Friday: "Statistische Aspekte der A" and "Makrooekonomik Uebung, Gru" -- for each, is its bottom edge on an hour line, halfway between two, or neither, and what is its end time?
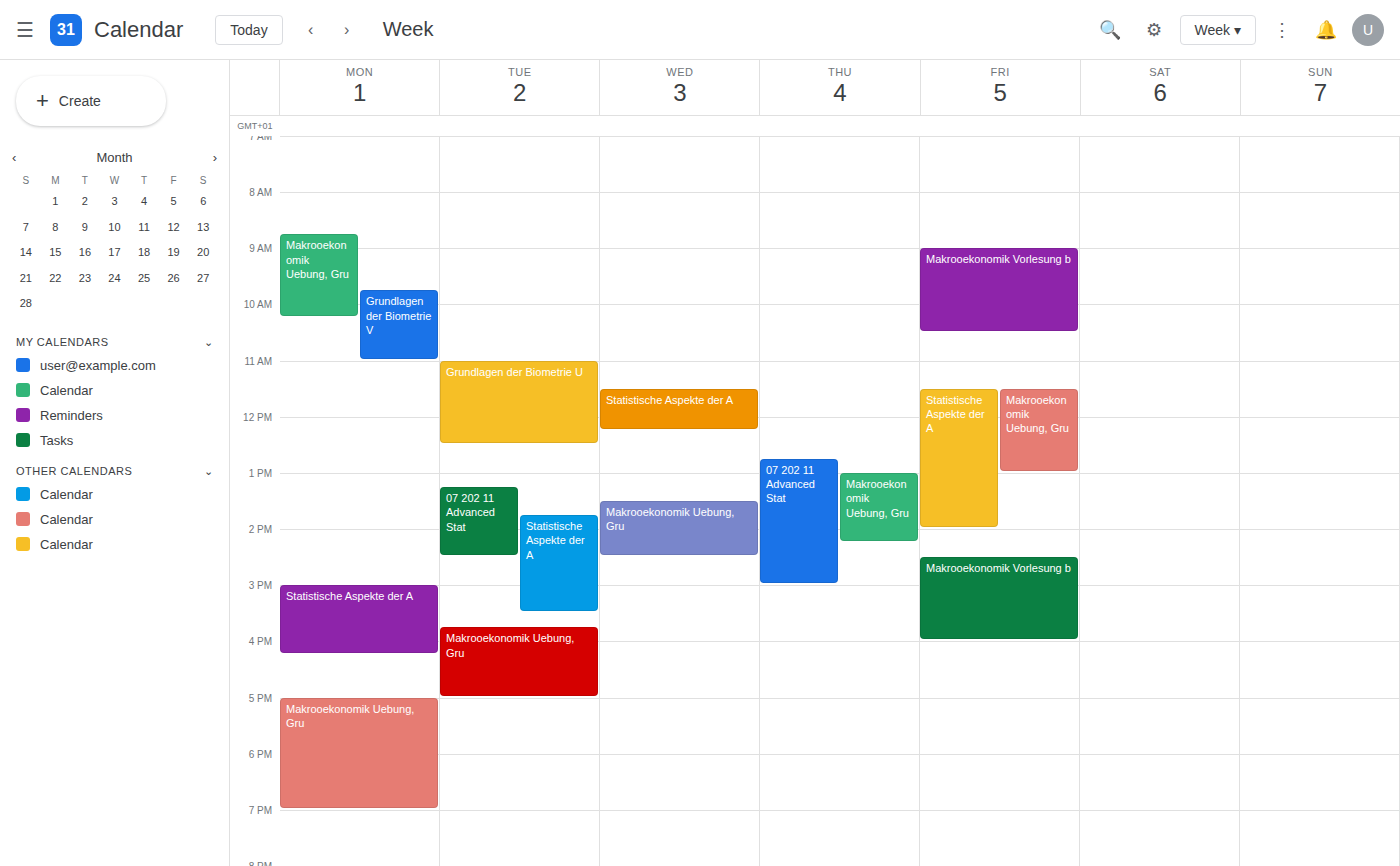
"Statistische Aspekte der A": 2:00 PM, exactly on the 2 PM line. "Makrooekonomik Uebung, Gru": 1:00 PM, exactly on the 1 PM line.